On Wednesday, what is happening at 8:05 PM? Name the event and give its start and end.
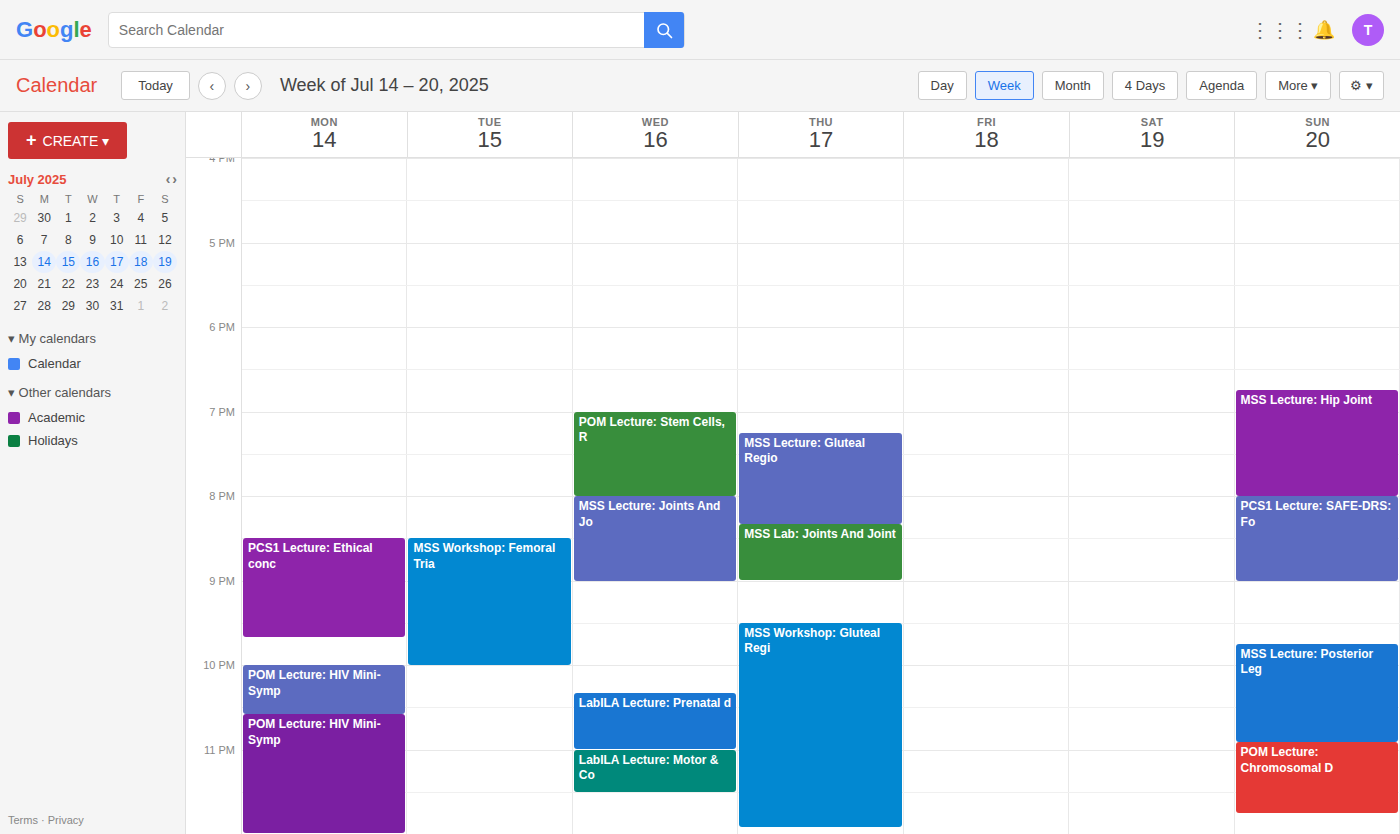
"MSS Lecture: Joints And Jo", 8:00 PM to 9:00 PM